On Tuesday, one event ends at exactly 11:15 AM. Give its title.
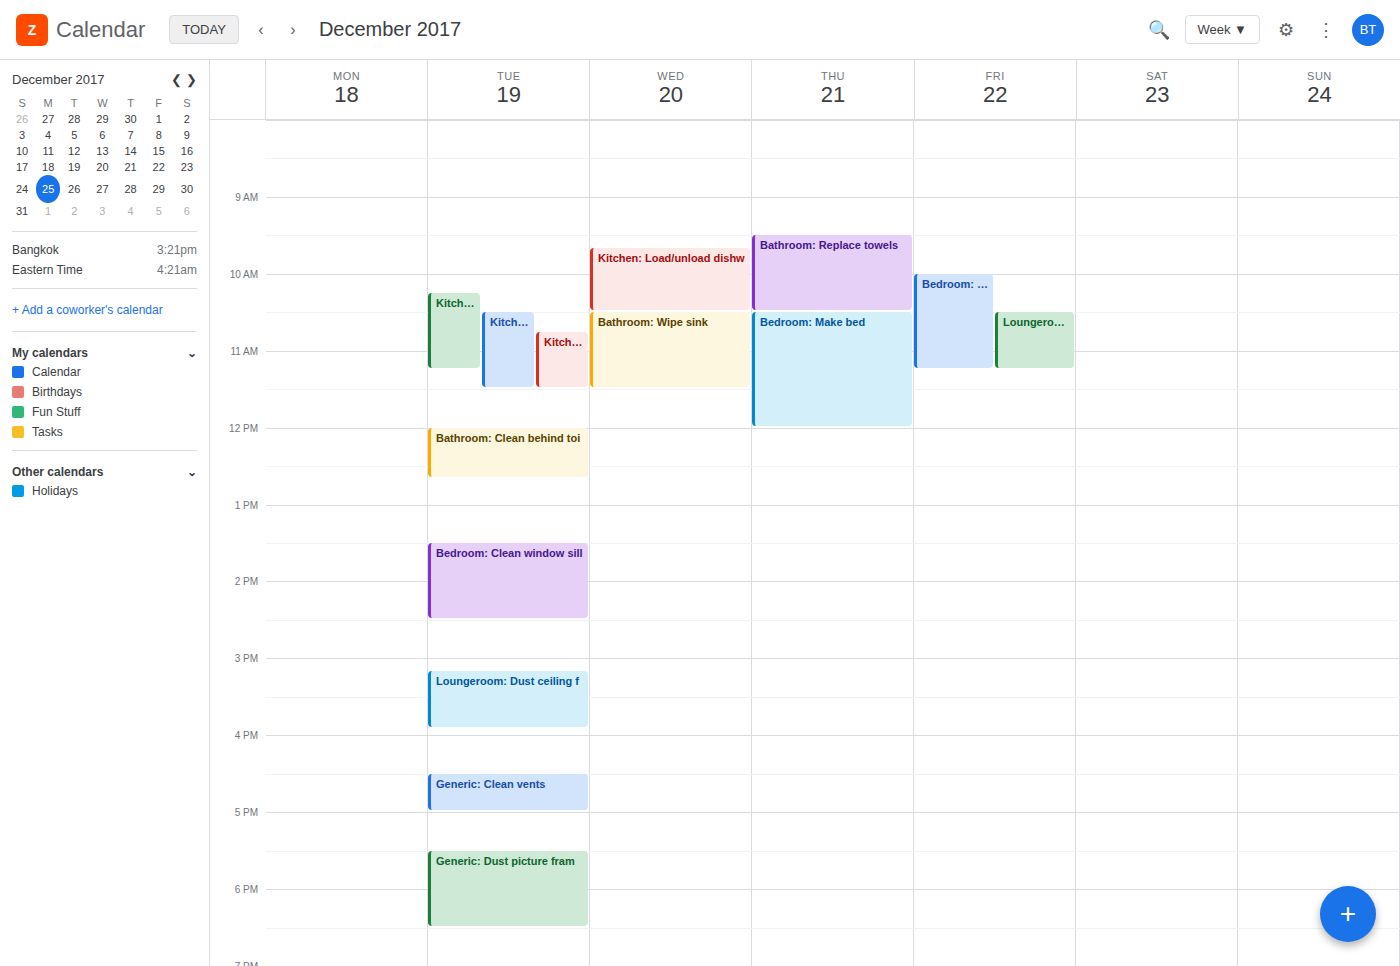
"Kitchen: Wipe down counter"